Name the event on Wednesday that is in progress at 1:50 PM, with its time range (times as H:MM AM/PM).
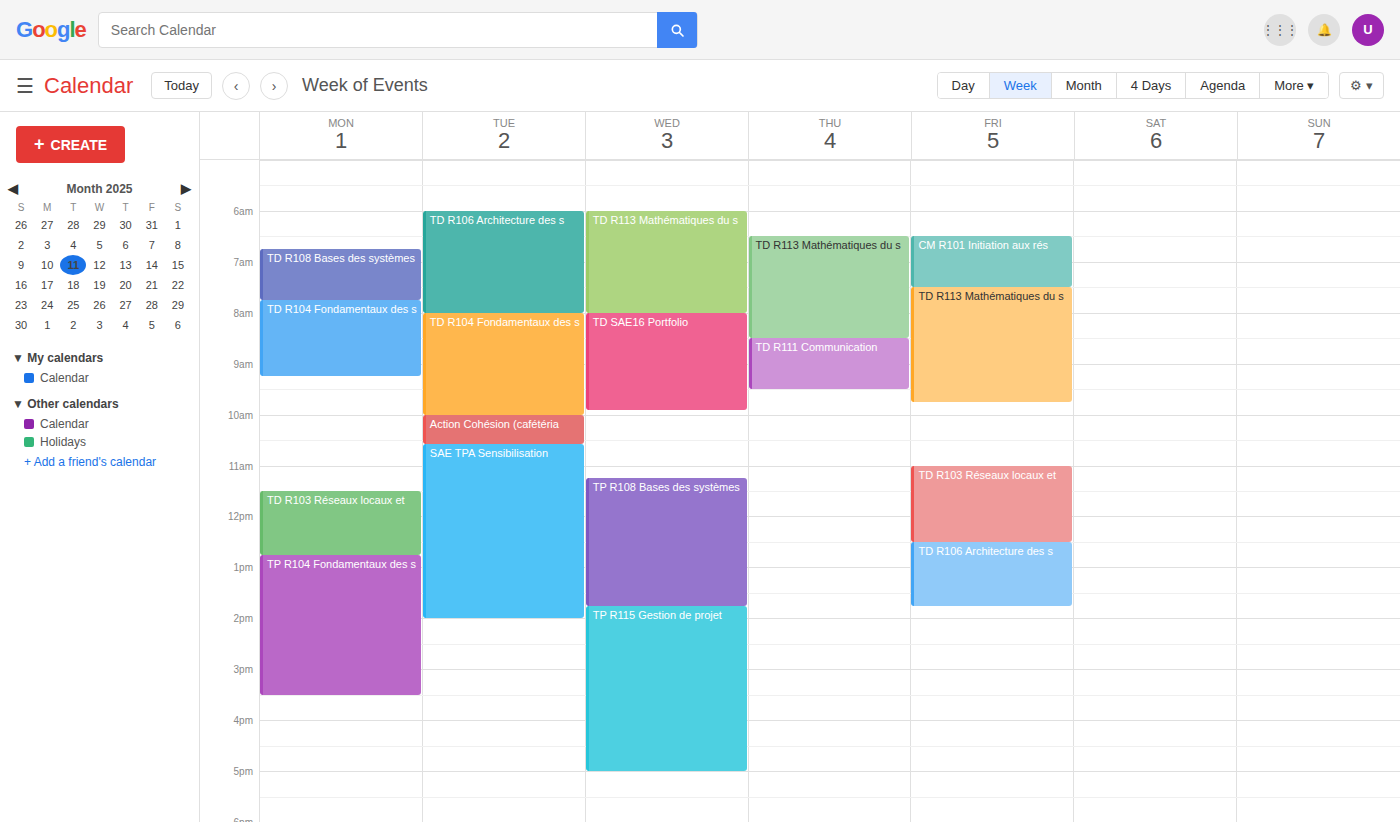
"TP R115 Gestion de projet", 1:45 PM to 5:00 PM